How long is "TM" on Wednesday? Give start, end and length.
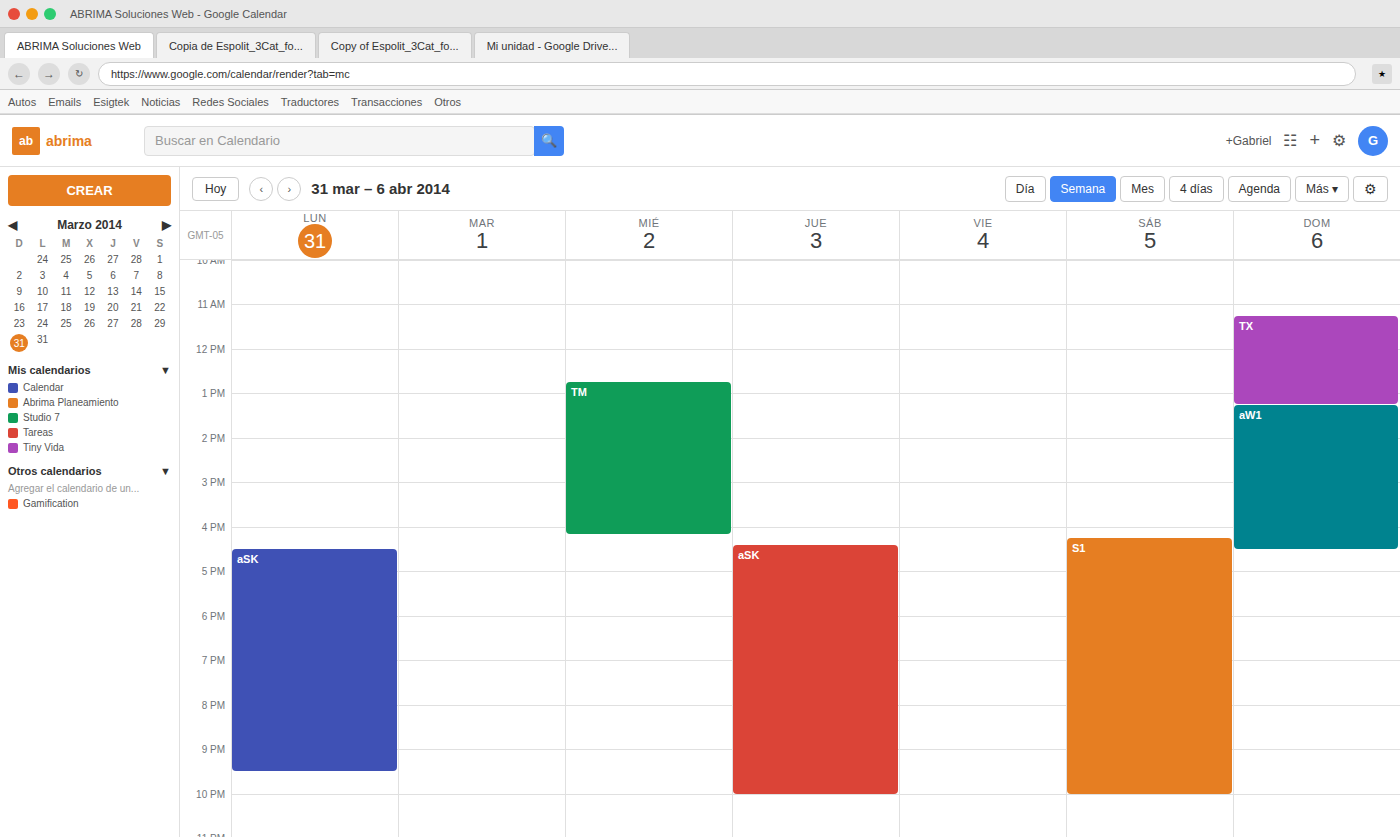
12:45 PM to 4:10 PM, 3 hours 25 minutes